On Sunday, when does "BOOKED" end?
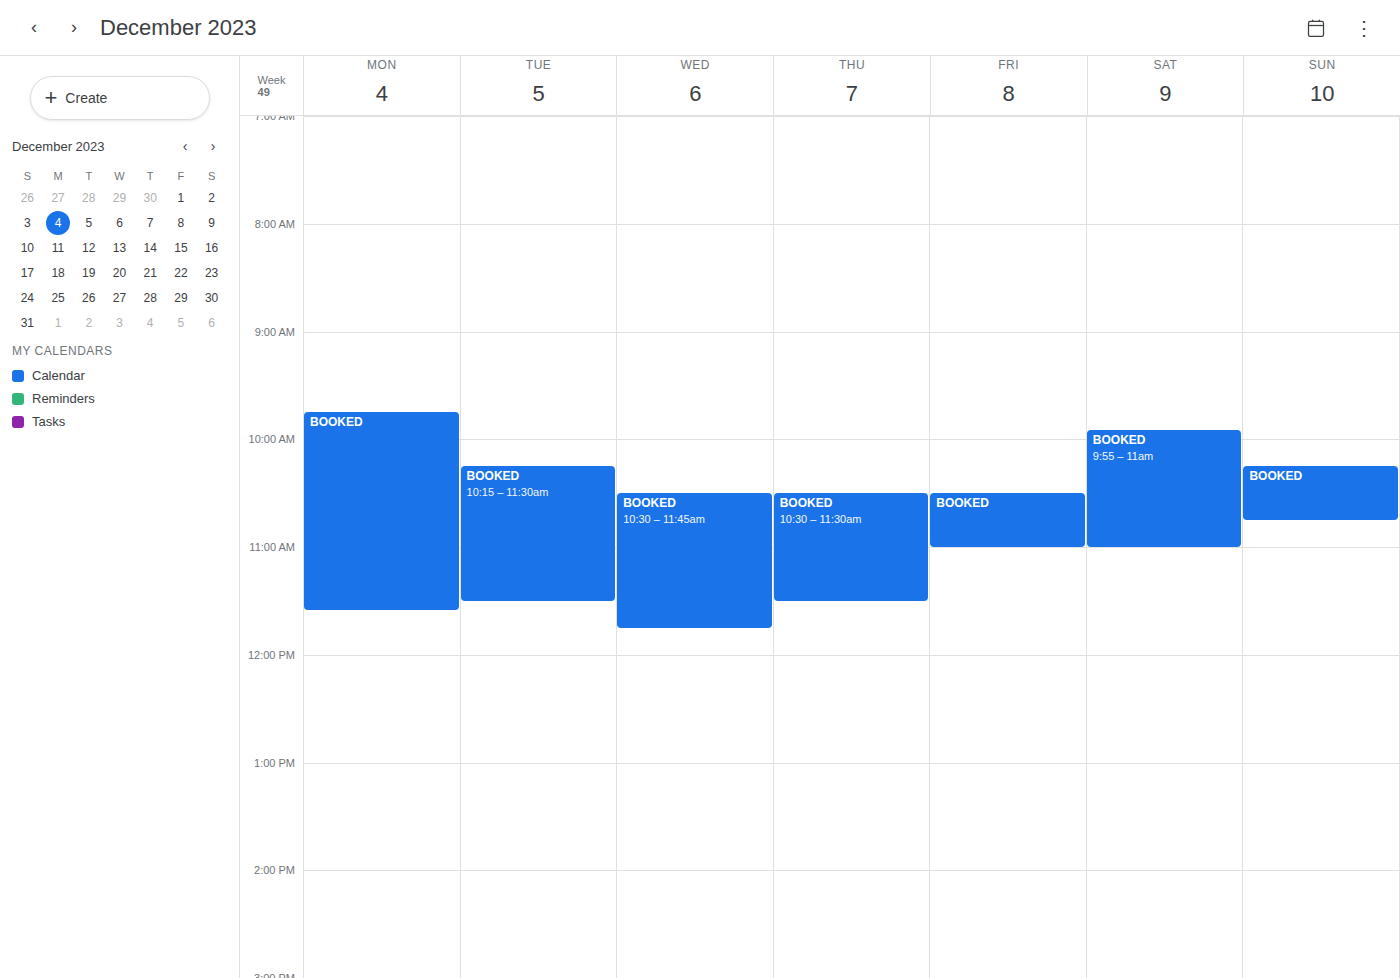
10:45 AM